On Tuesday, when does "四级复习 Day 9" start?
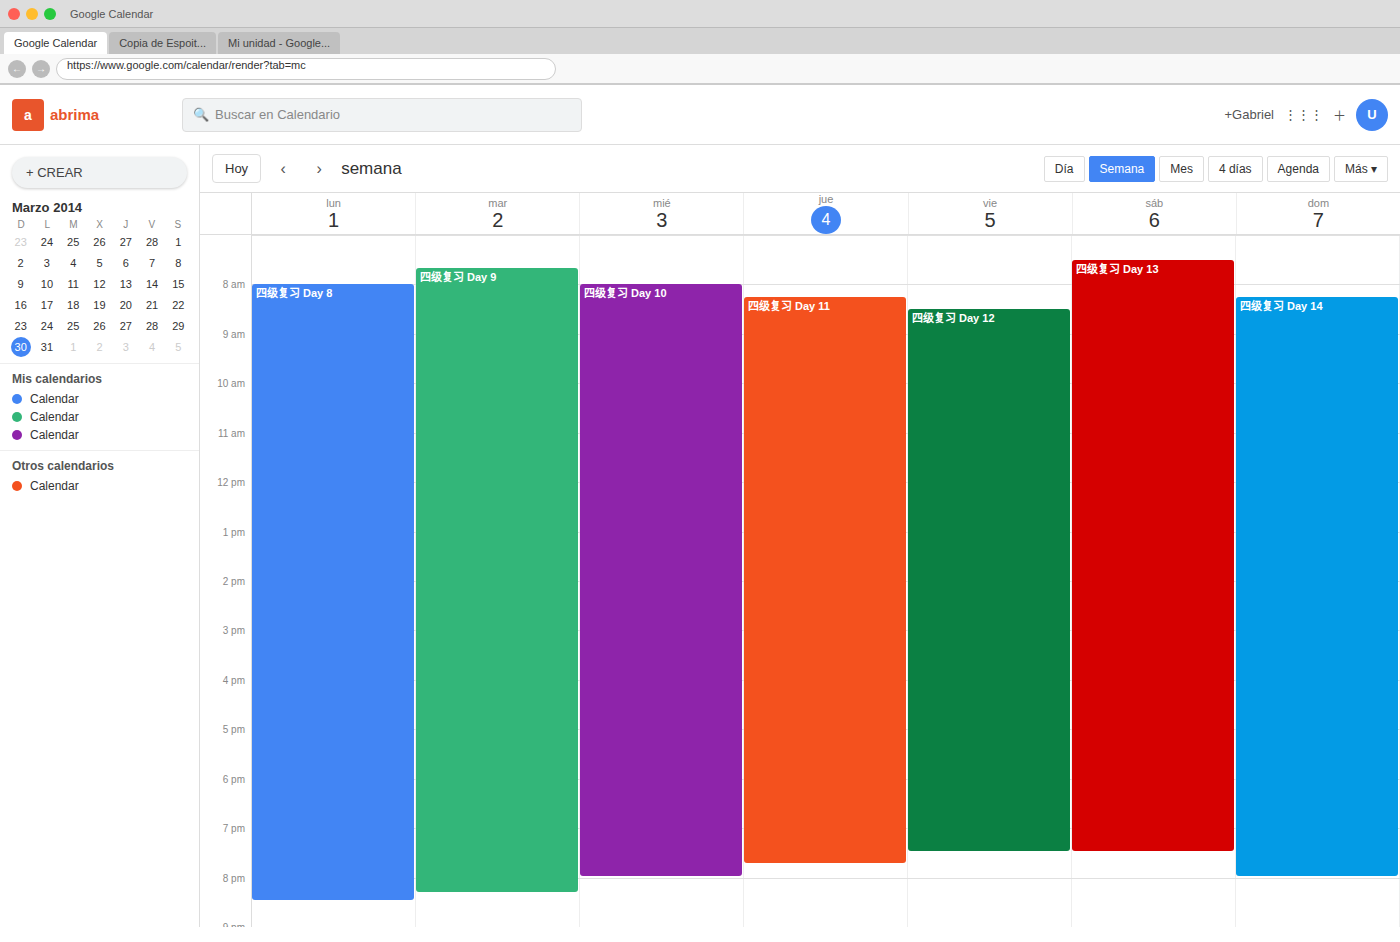
7:40 AM